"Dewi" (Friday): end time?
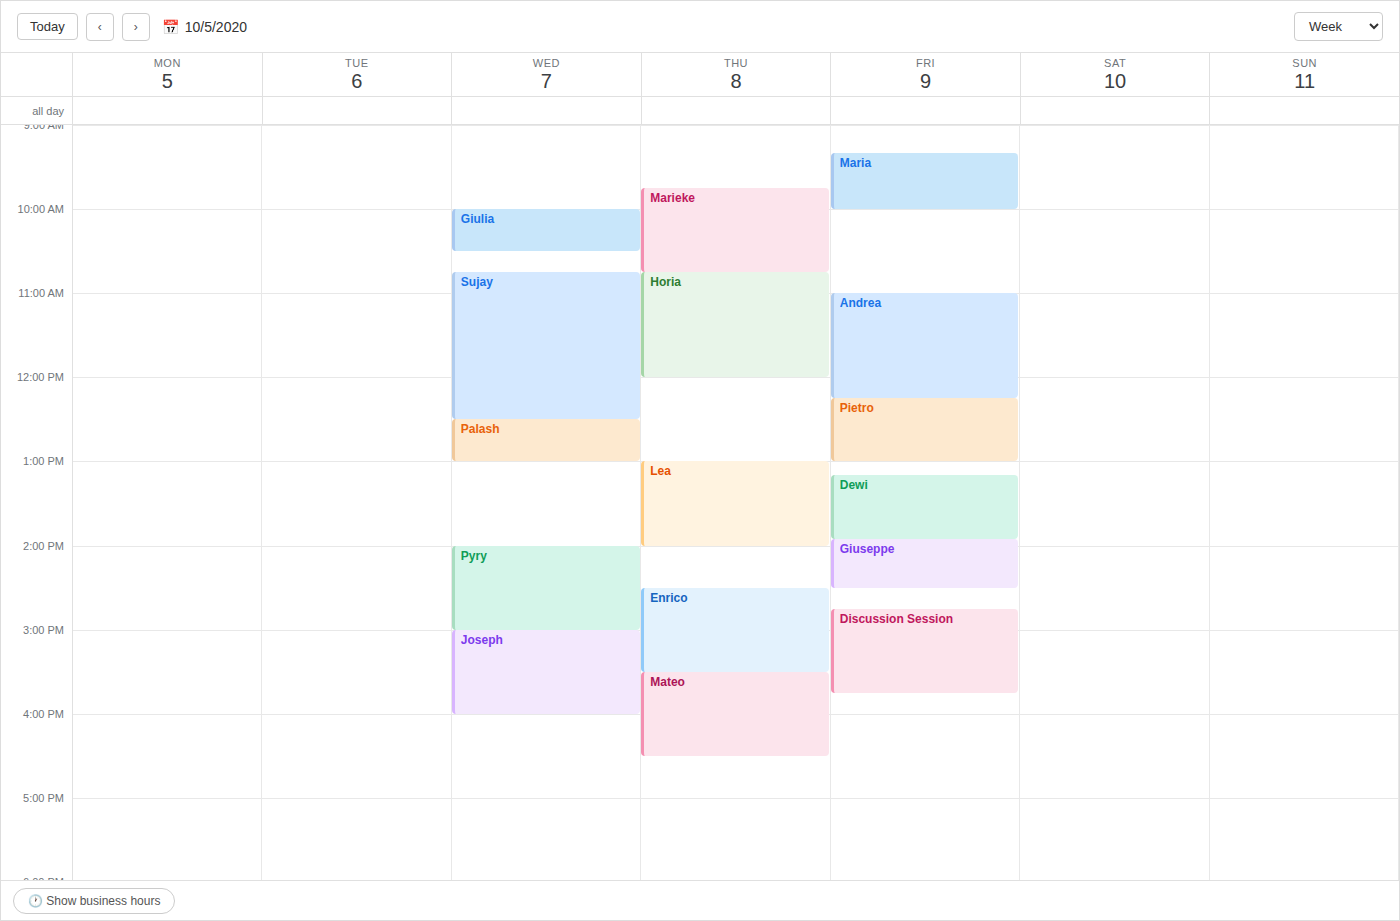
1:55 PM